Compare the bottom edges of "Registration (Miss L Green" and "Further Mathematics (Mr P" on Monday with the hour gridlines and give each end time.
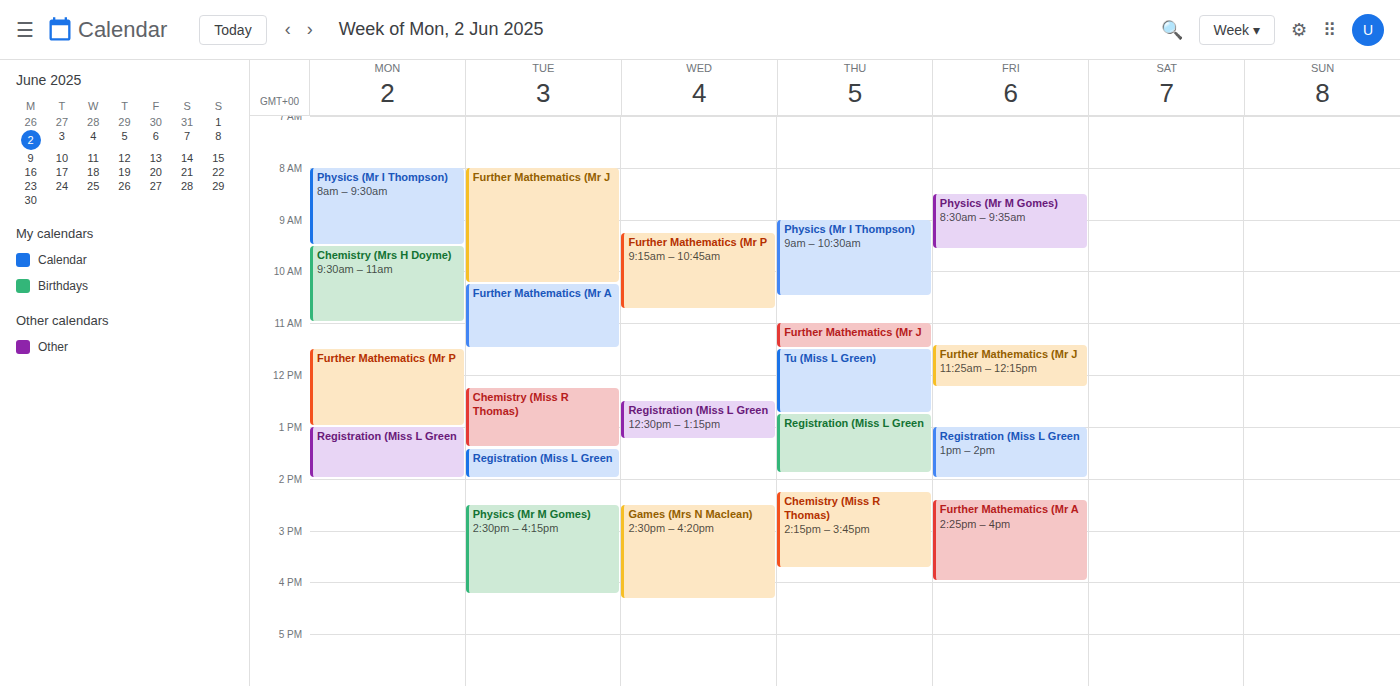
"Registration (Miss L Green": 2:00 PM, exactly on the 2 PM line. "Further Mathematics (Mr P": 1:00 PM, exactly on the 1 PM line.